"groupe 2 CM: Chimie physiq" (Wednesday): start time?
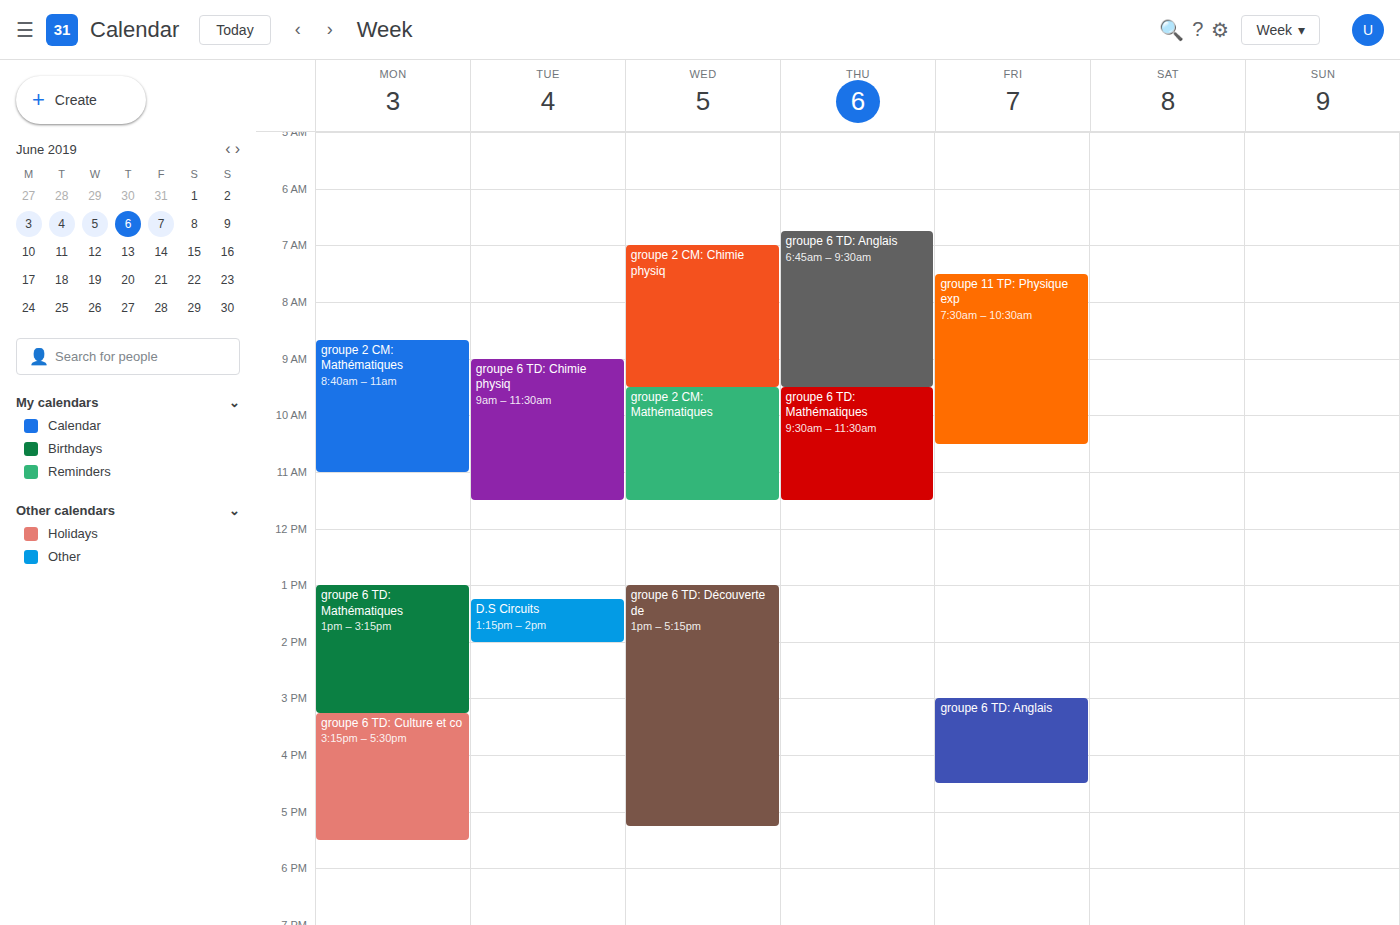
7:00 AM